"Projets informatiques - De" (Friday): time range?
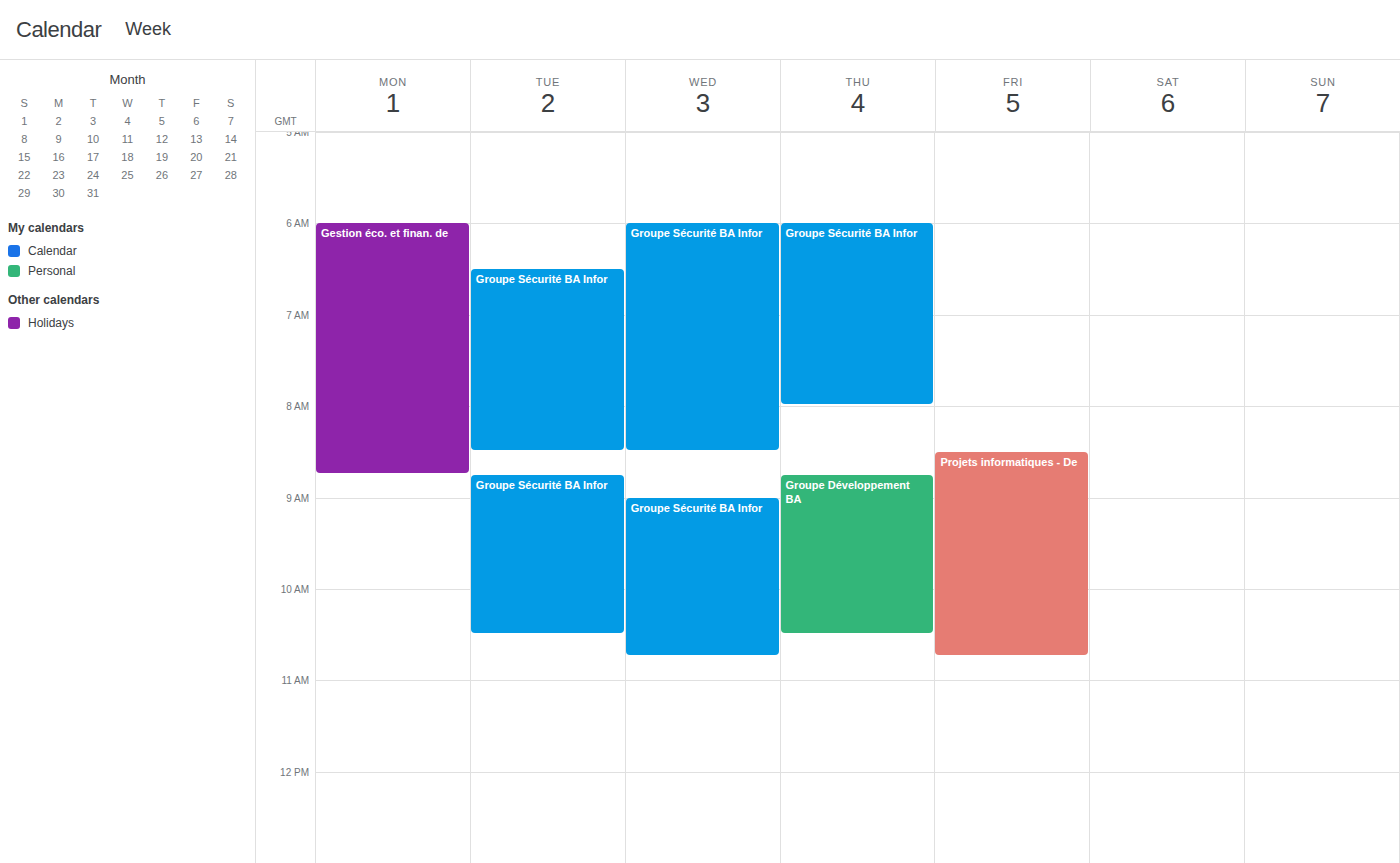
8:30 AM to 10:45 AM